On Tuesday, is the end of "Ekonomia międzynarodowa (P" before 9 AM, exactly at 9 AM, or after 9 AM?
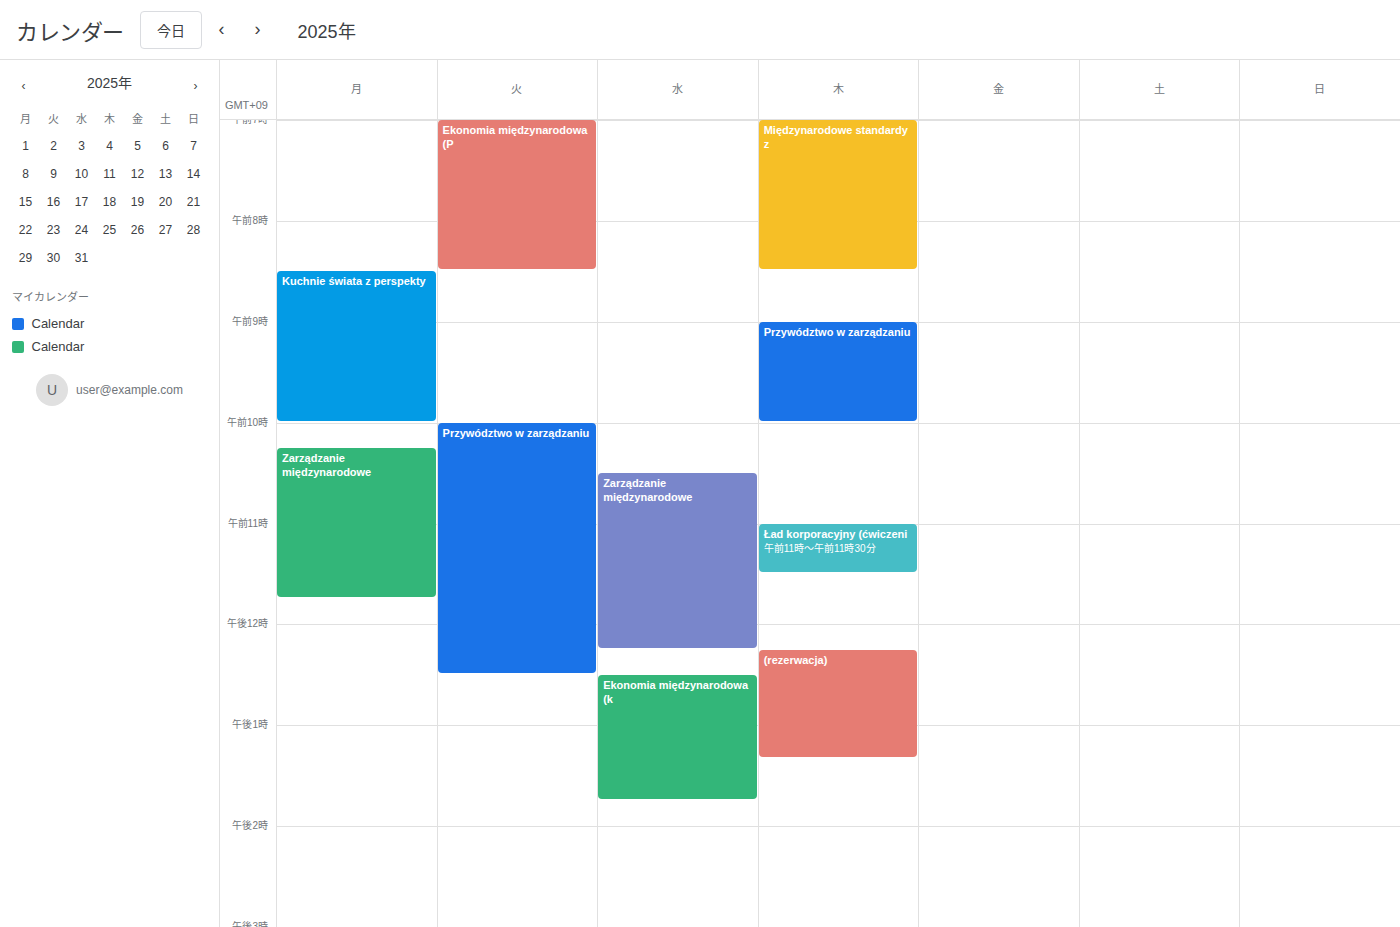
8:30 AM -- before 9 AM, 30 minutes above the 9 AM line.